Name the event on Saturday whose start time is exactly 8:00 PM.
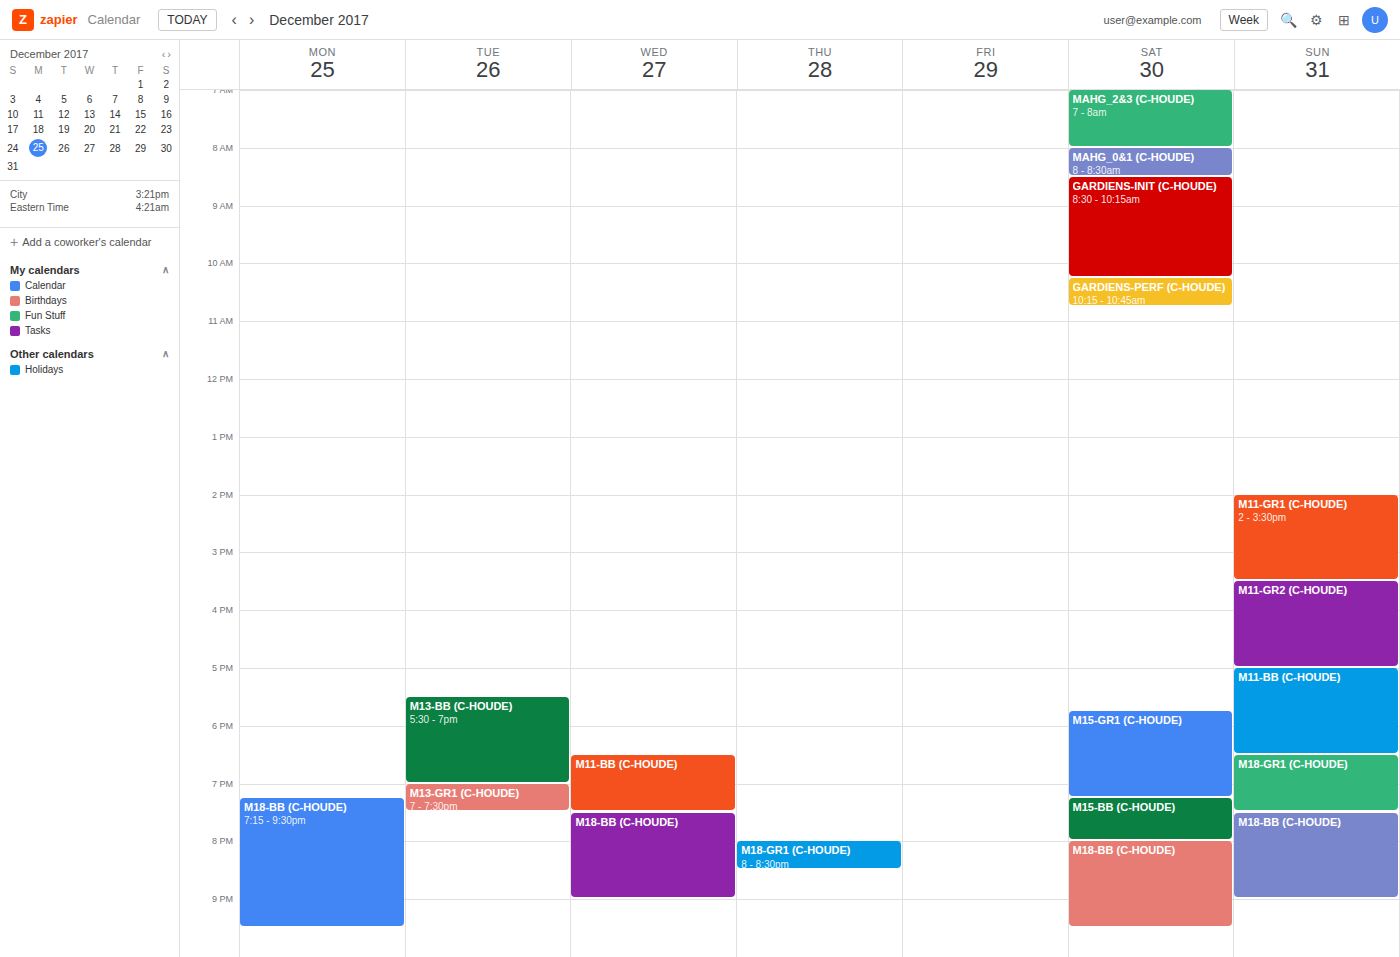
"M18-BB (C-HOUDE)"